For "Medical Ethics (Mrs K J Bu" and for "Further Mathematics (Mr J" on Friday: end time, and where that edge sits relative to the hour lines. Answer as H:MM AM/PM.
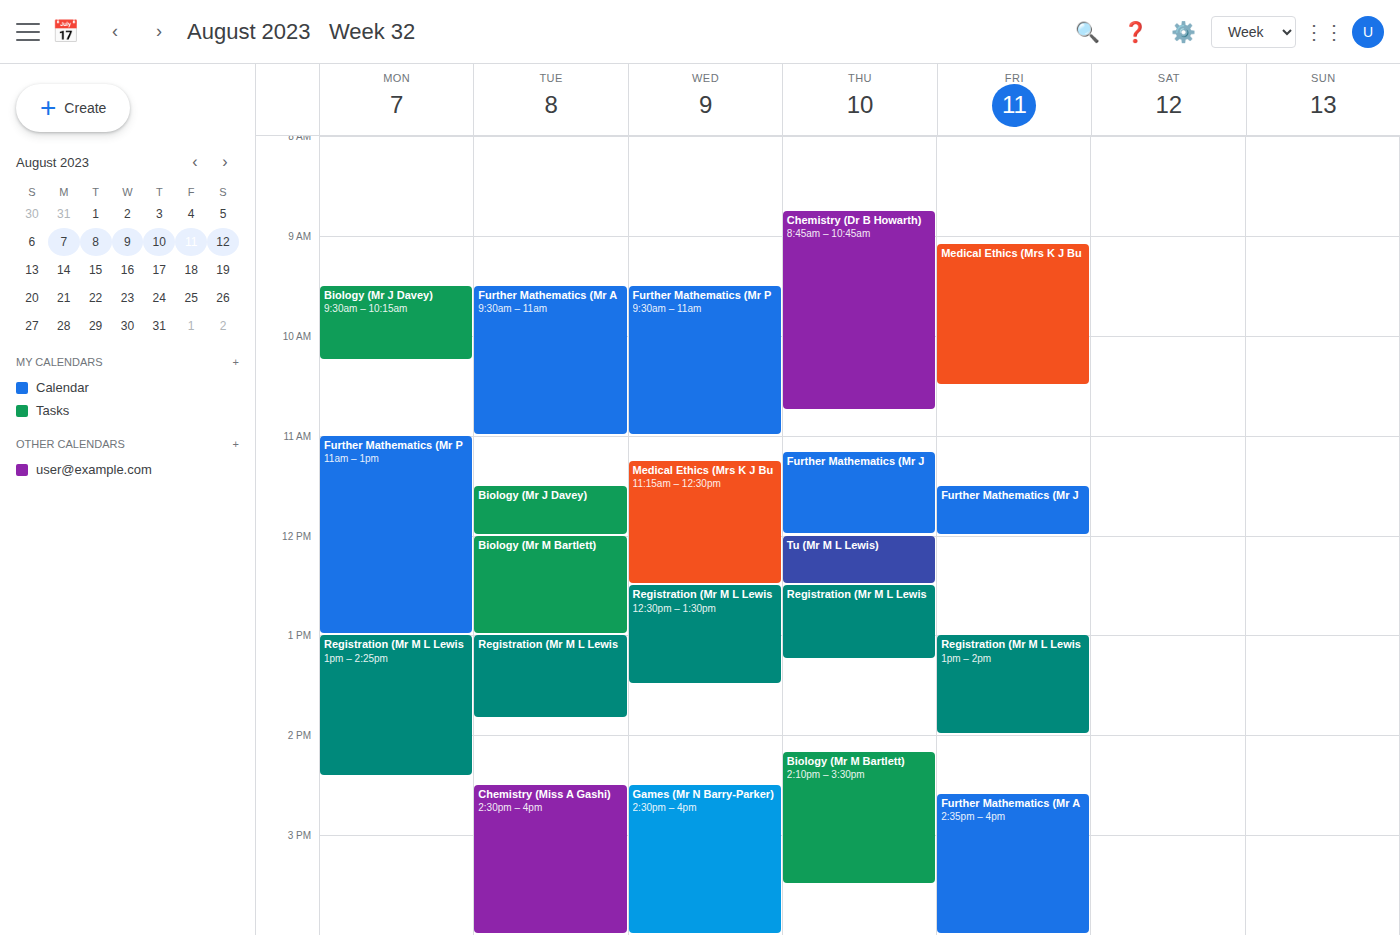
"Medical Ethics (Mrs K J Bu": 10:30 AM, halfway between the 10 AM and 11 AM lines. "Further Mathematics (Mr J": 12:00 PM, exactly on the 12 PM line.